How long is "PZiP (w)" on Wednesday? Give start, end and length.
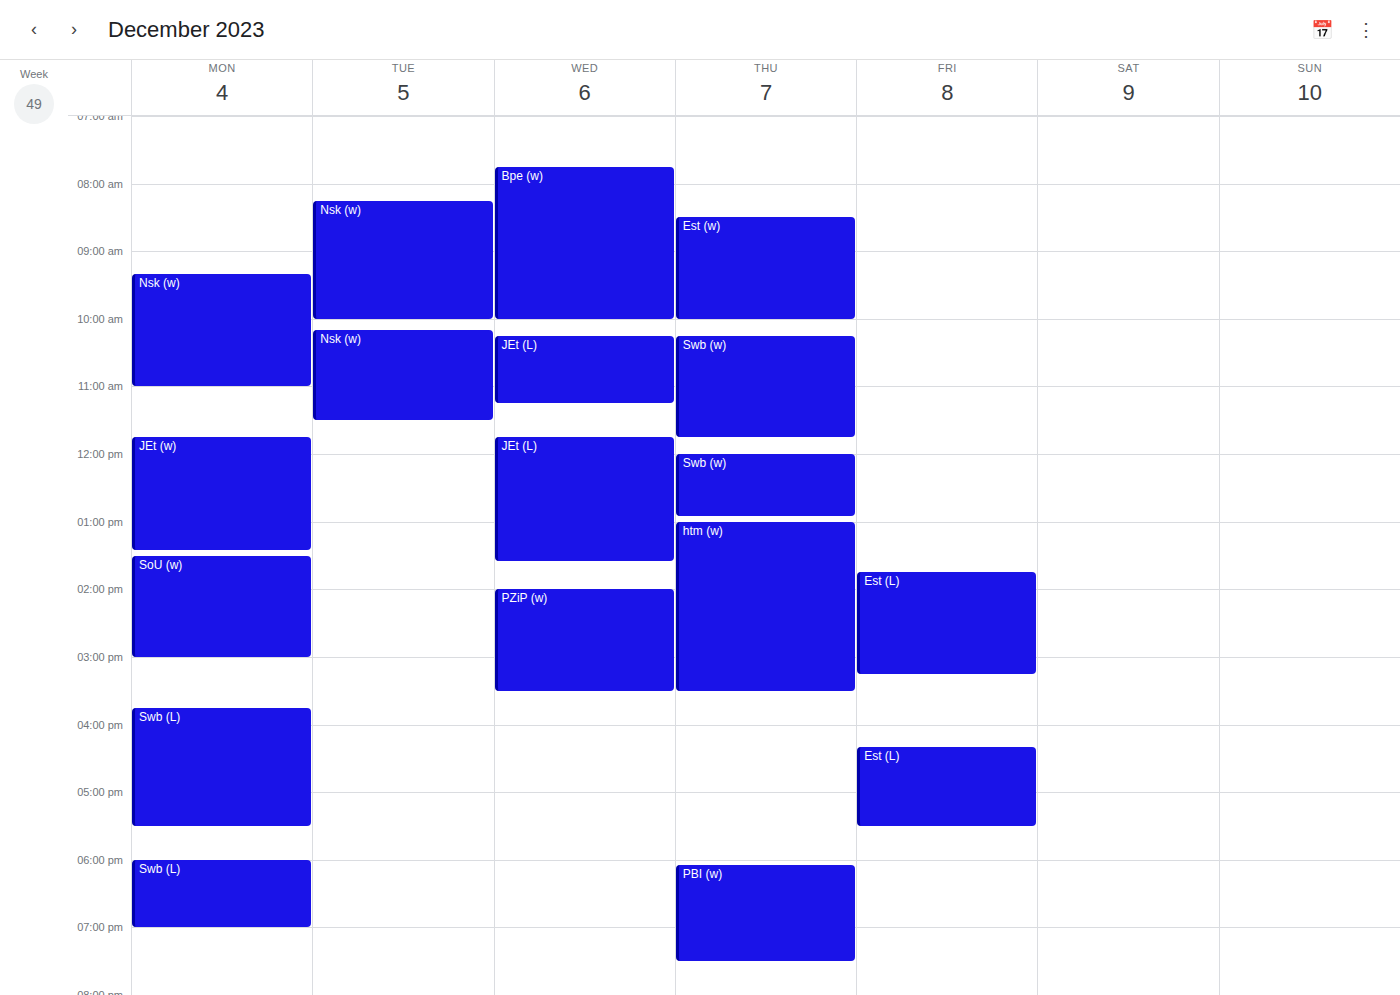
2:00 PM to 3:30 PM, 1 hour 30 minutes